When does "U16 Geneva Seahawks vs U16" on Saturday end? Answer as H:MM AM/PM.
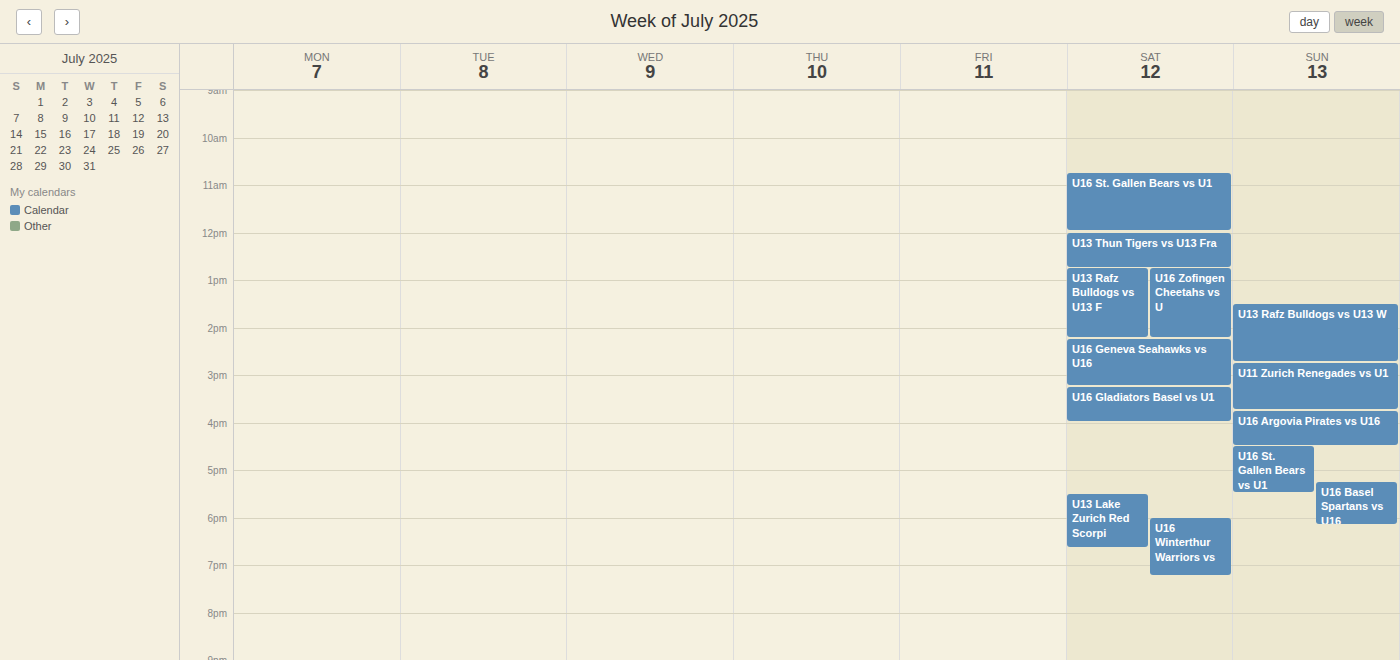
3:15 PM